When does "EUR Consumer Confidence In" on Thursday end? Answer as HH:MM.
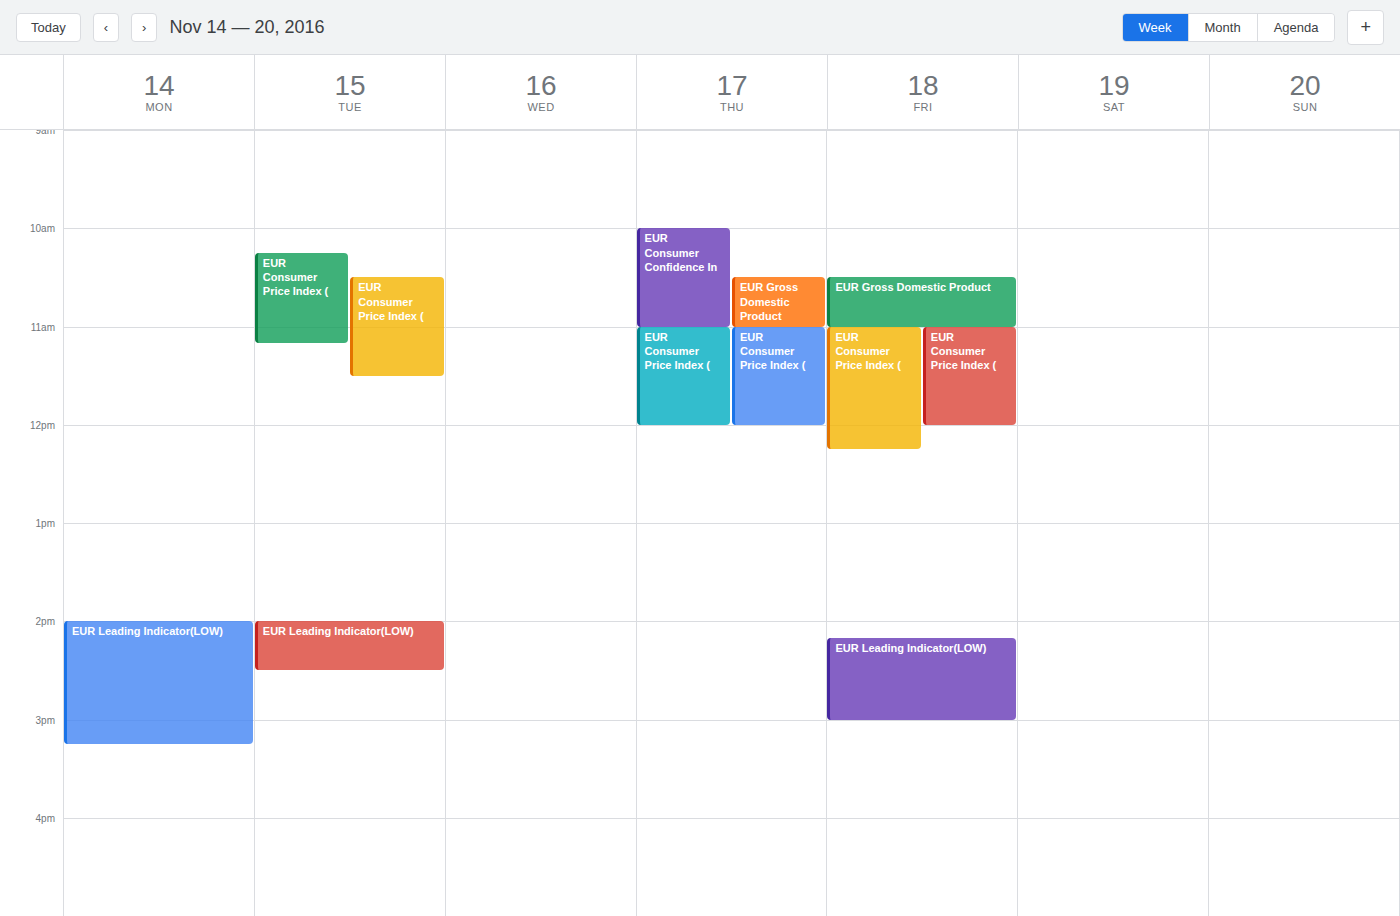
11:00